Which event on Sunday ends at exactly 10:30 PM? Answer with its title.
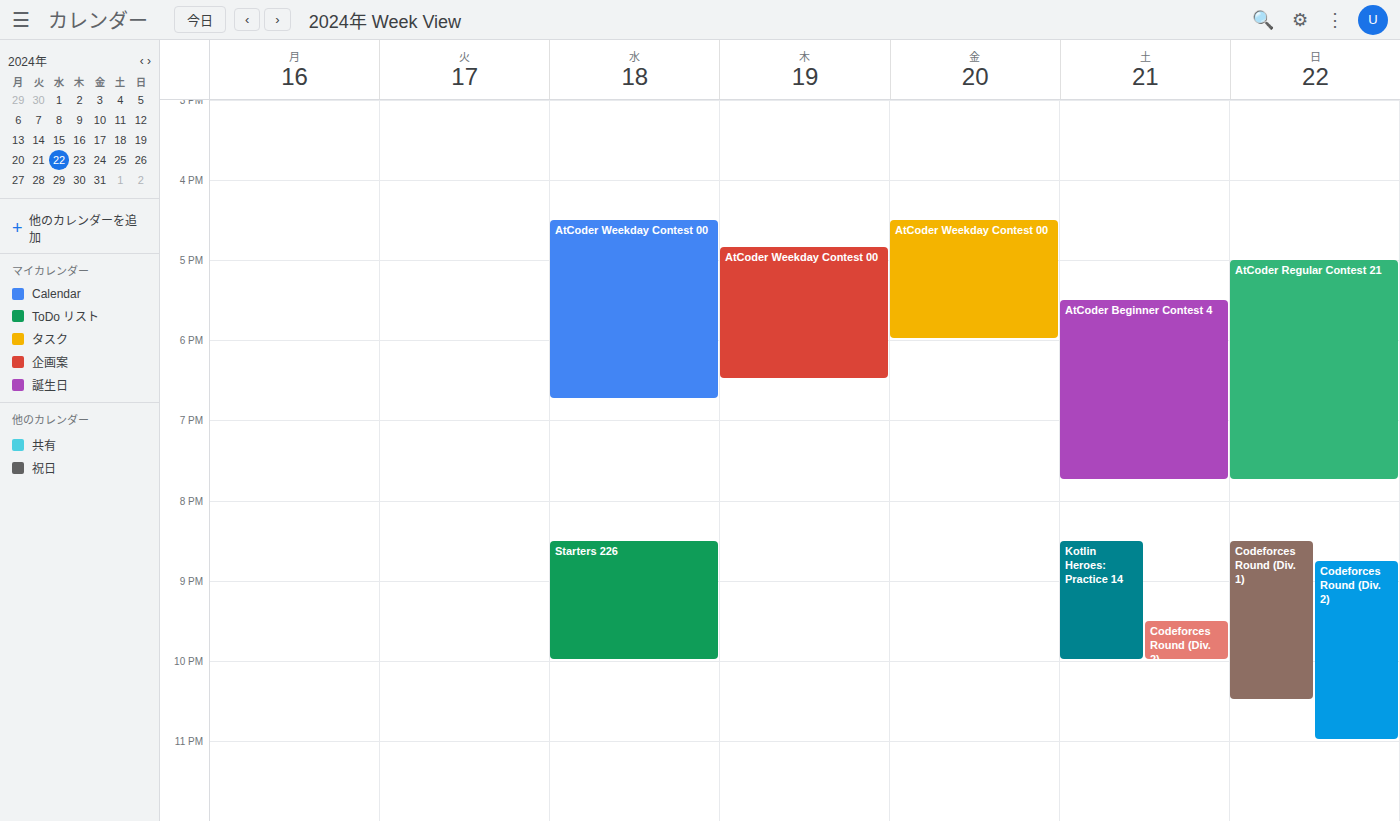
"Codeforces Round (Div. 1)"